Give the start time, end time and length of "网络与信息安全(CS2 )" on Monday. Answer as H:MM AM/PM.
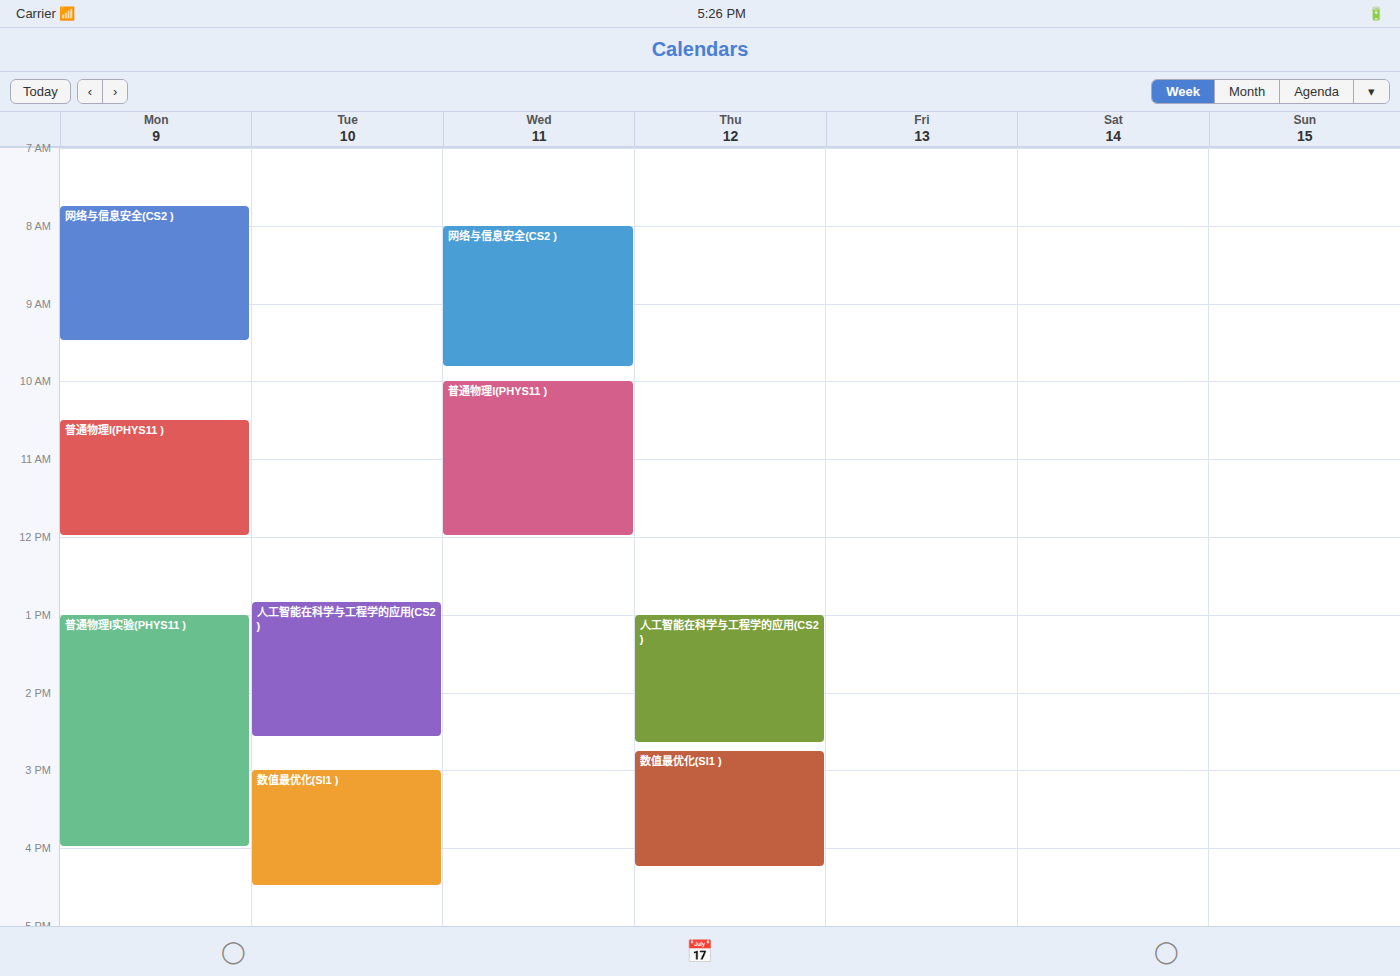
7:45 AM to 9:30 AM, 1 hour 45 minutes